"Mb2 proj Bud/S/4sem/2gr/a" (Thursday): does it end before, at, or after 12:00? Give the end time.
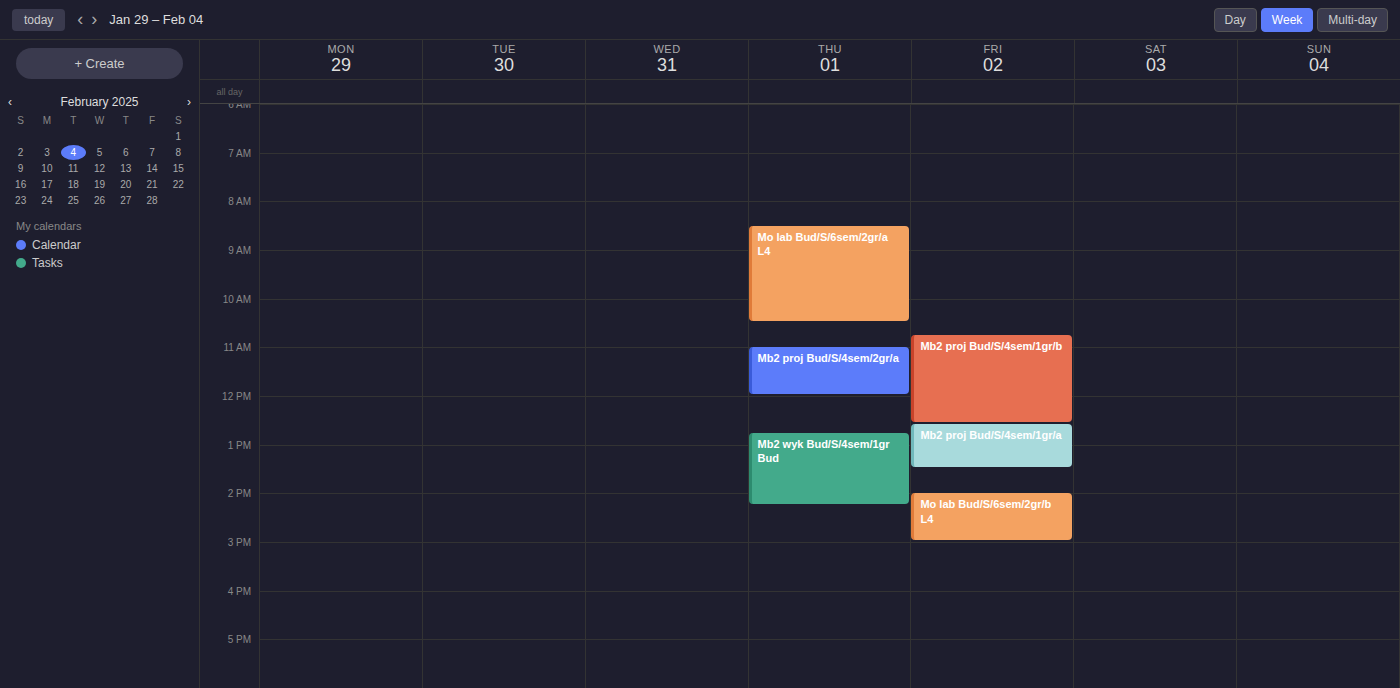
12:00 -- exactly at 12:00, on the 12:00 line.